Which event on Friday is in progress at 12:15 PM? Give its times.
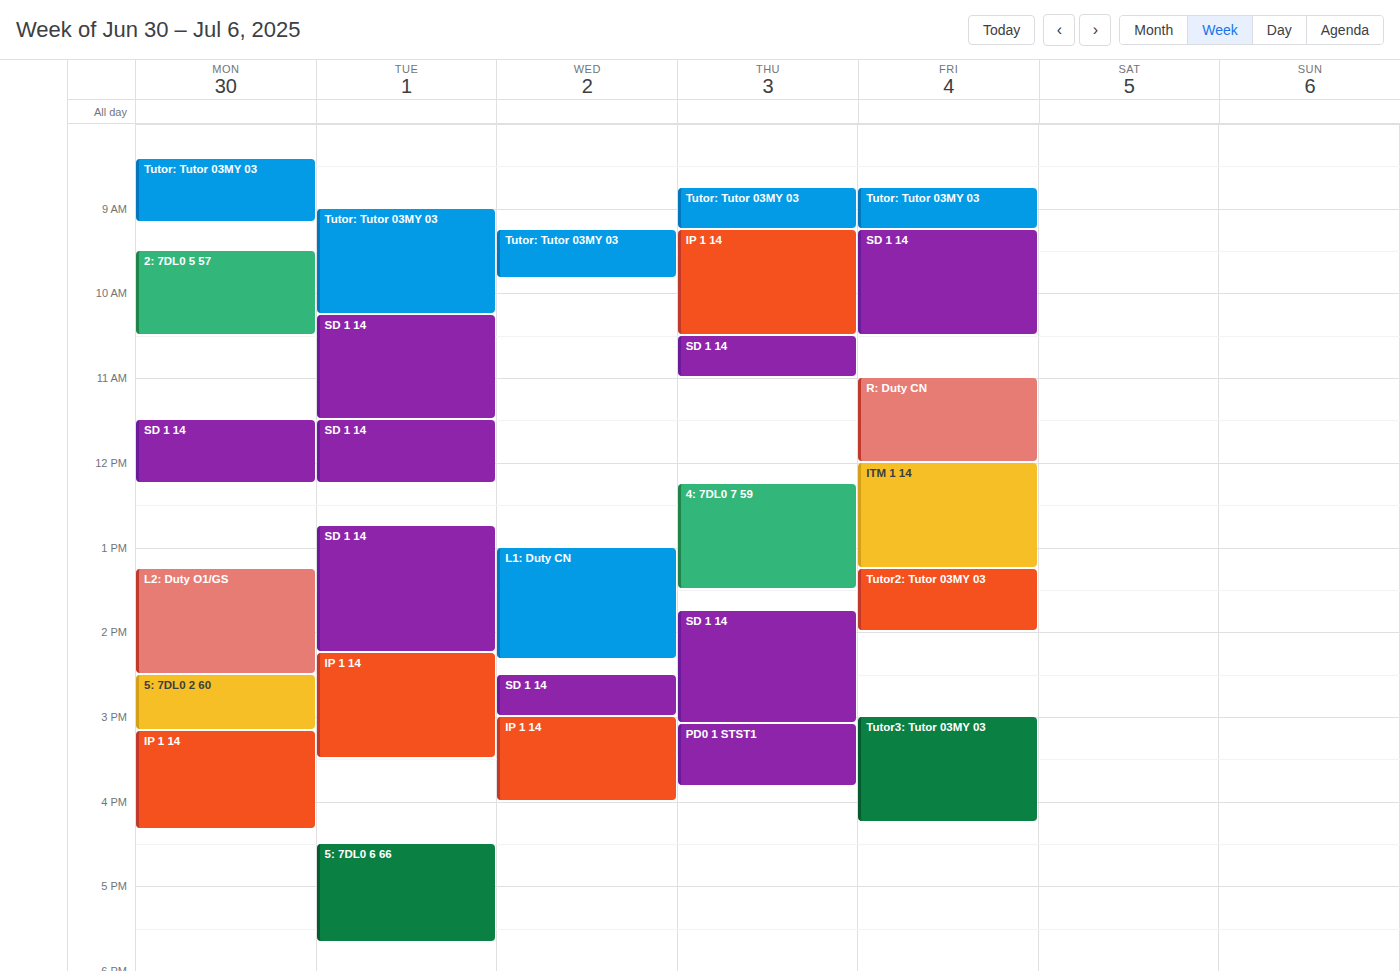
"ITM 1 14", 12:00 PM to 1:15 PM